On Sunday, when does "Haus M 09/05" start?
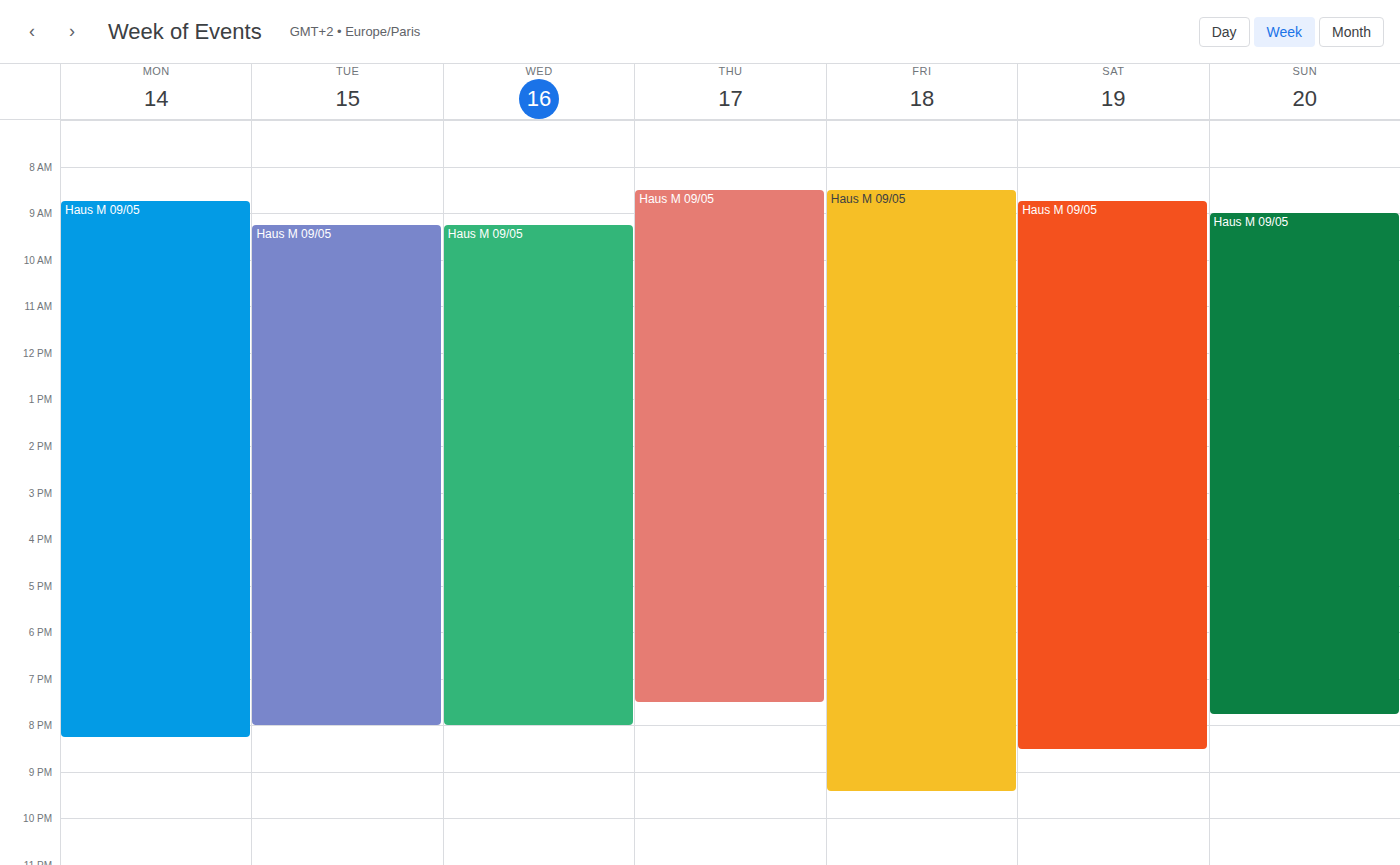
9:00 AM